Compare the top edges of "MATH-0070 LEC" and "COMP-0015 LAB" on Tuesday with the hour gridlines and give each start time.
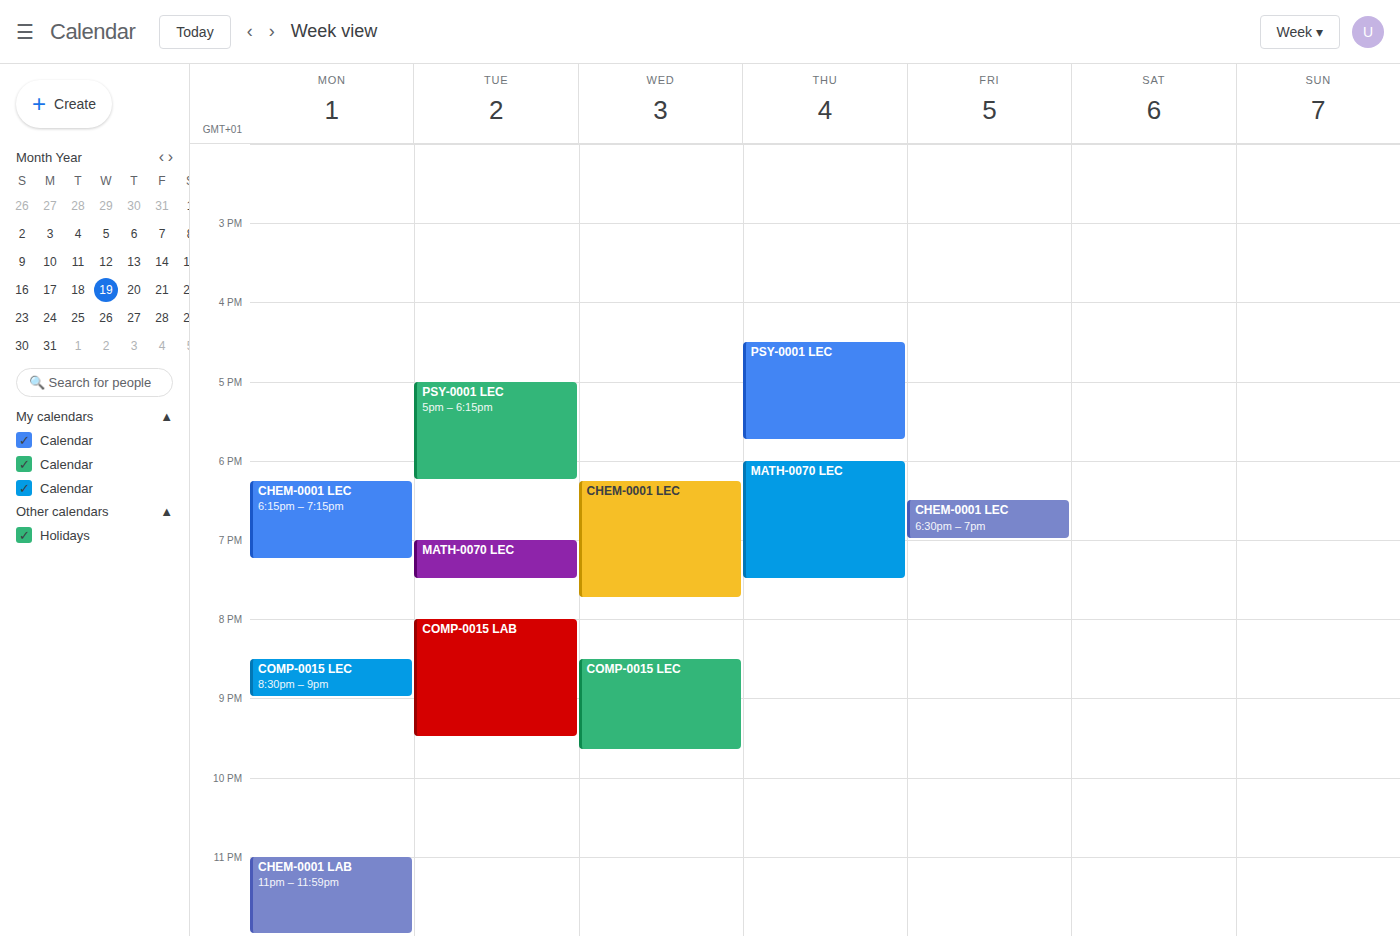
"MATH-0070 LEC": 19:00, exactly on the 19:00 line. "COMP-0015 LAB": 20:00, exactly on the 20:00 line.